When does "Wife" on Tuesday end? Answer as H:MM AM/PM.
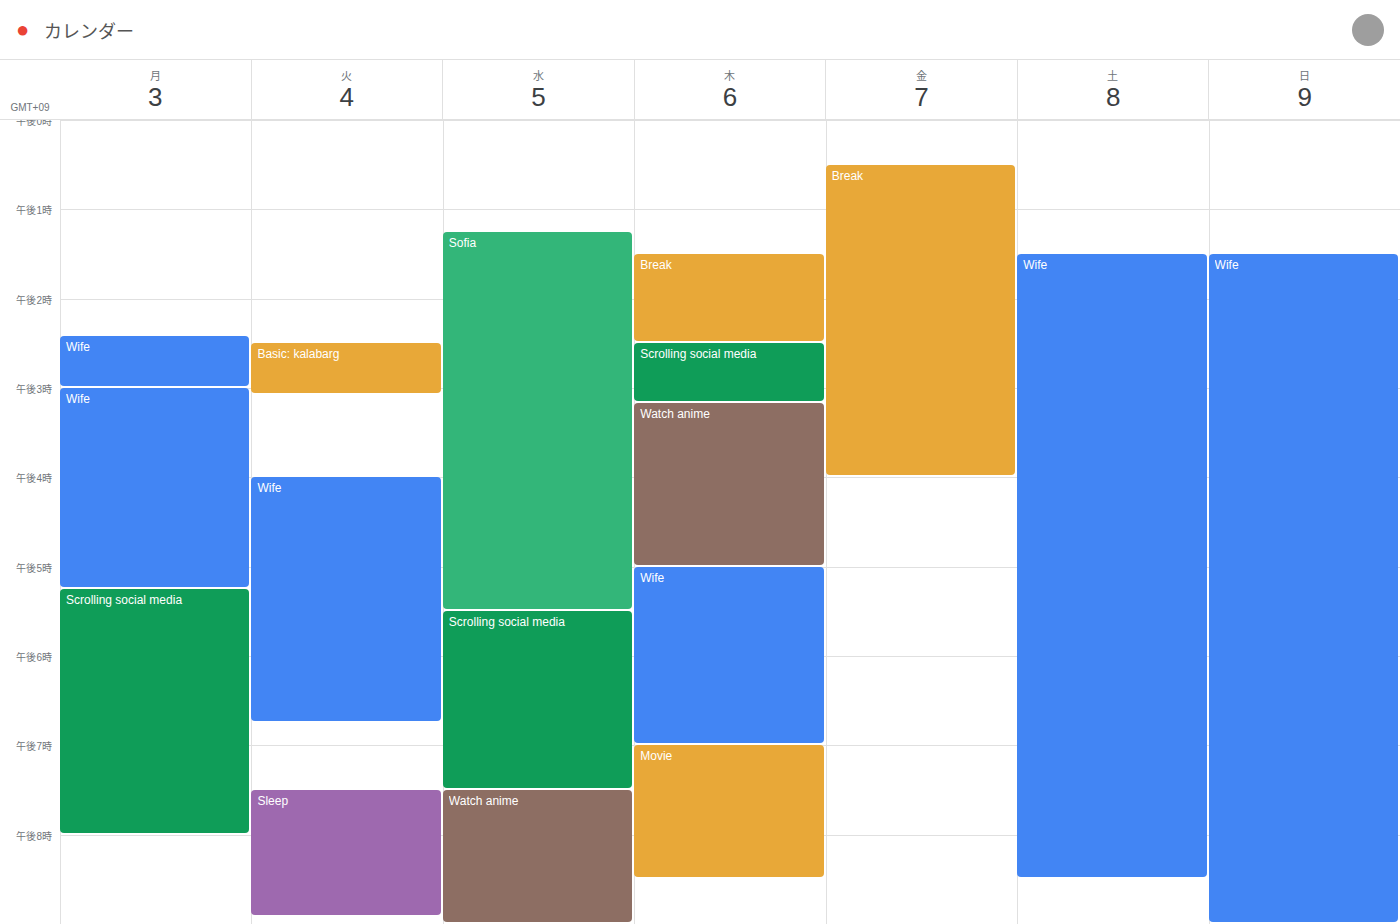
6:45 PM